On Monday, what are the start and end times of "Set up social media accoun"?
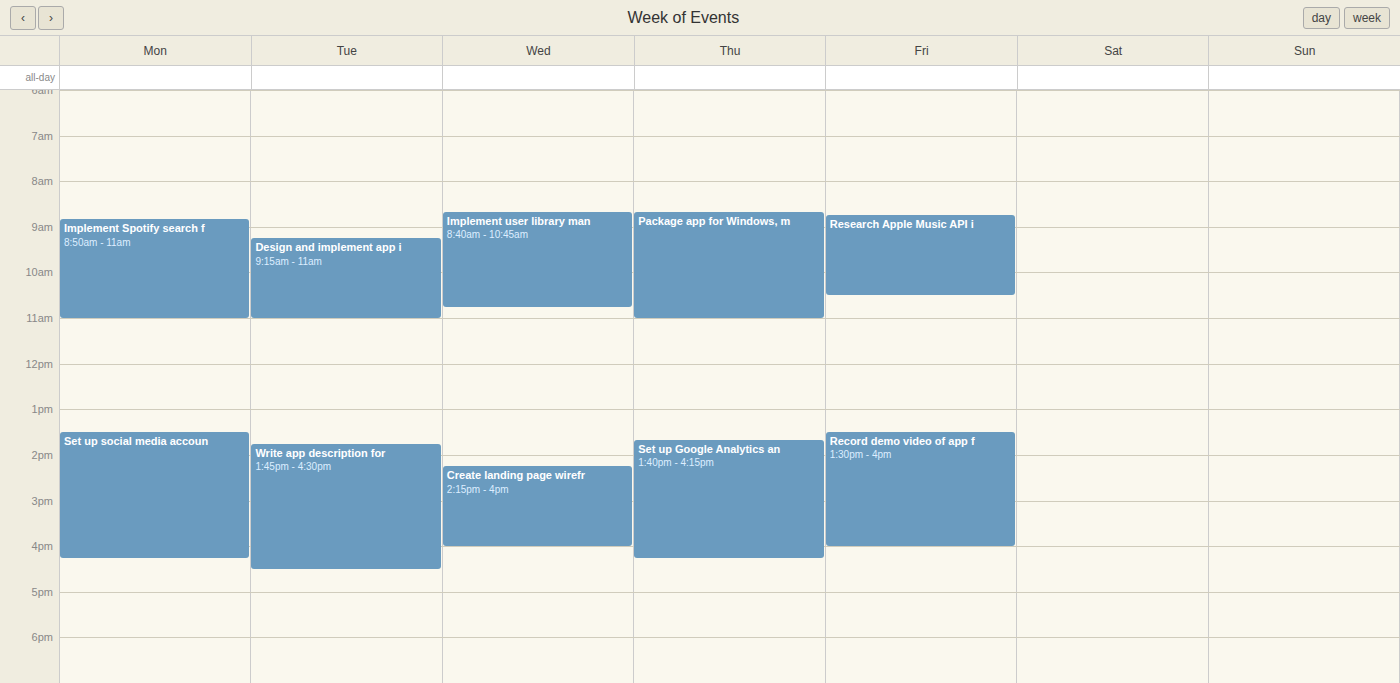
1:30 PM to 4:15 PM